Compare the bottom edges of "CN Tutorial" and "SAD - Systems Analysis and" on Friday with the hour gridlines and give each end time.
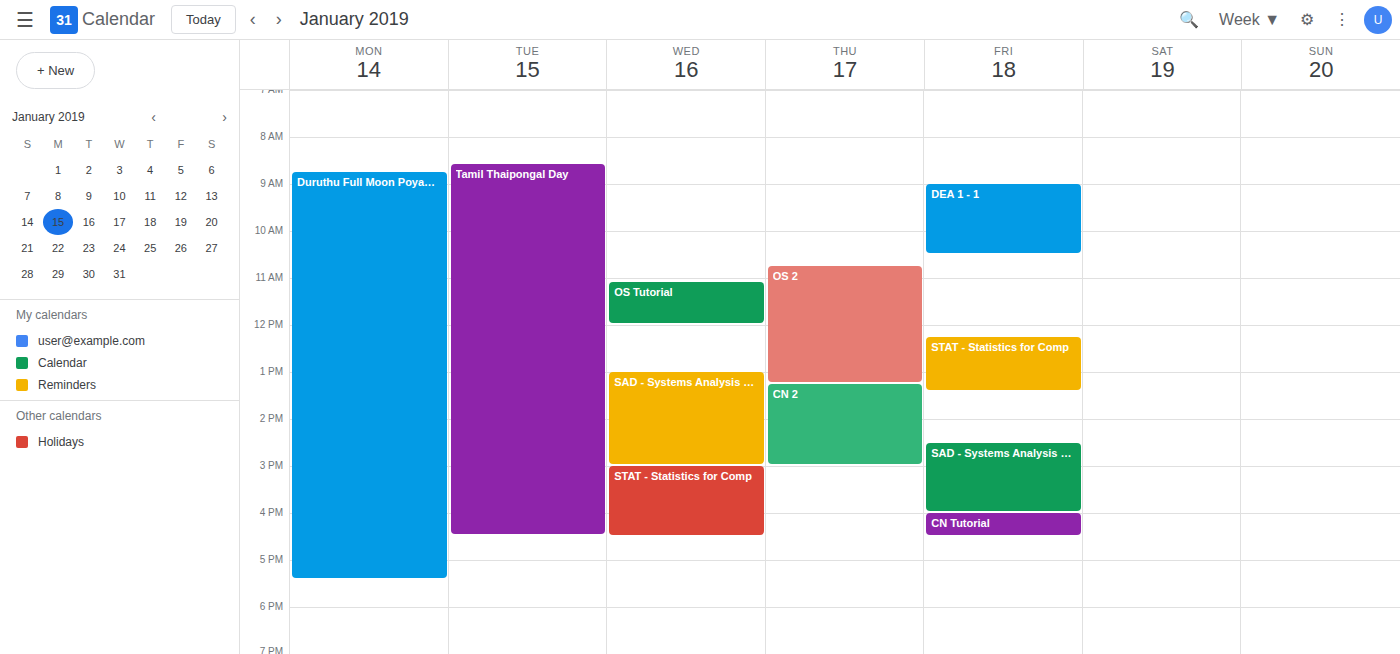
"CN Tutorial": 4:30 PM, halfway between the 4 PM and 5 PM lines. "SAD - Systems Analysis and": 4:00 PM, exactly on the 4 PM line.